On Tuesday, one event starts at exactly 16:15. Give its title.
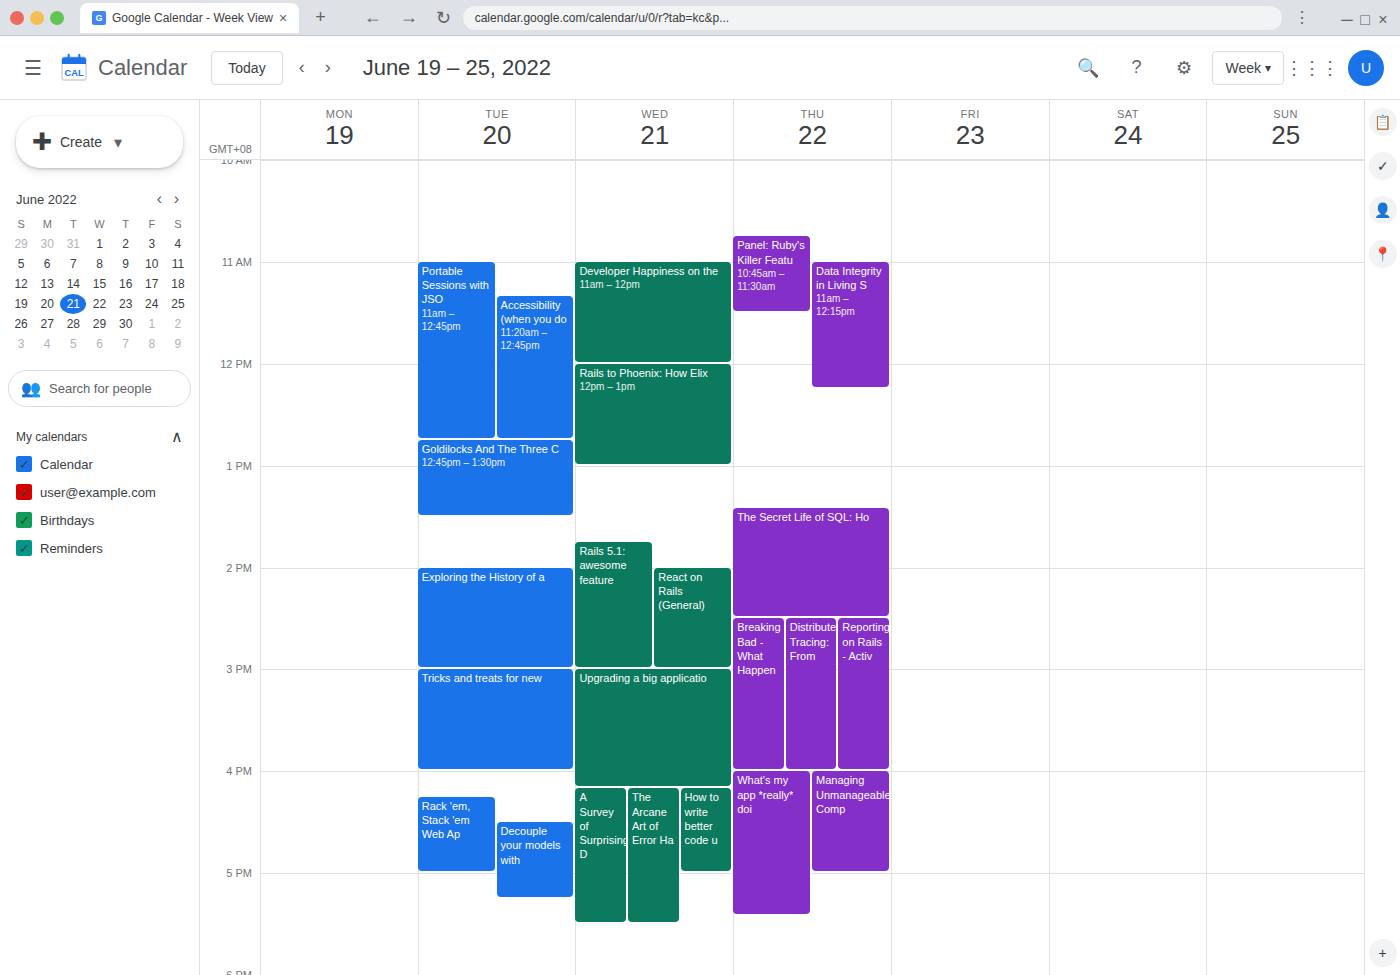
"Rack 'em, Stack 'em Web Ap"